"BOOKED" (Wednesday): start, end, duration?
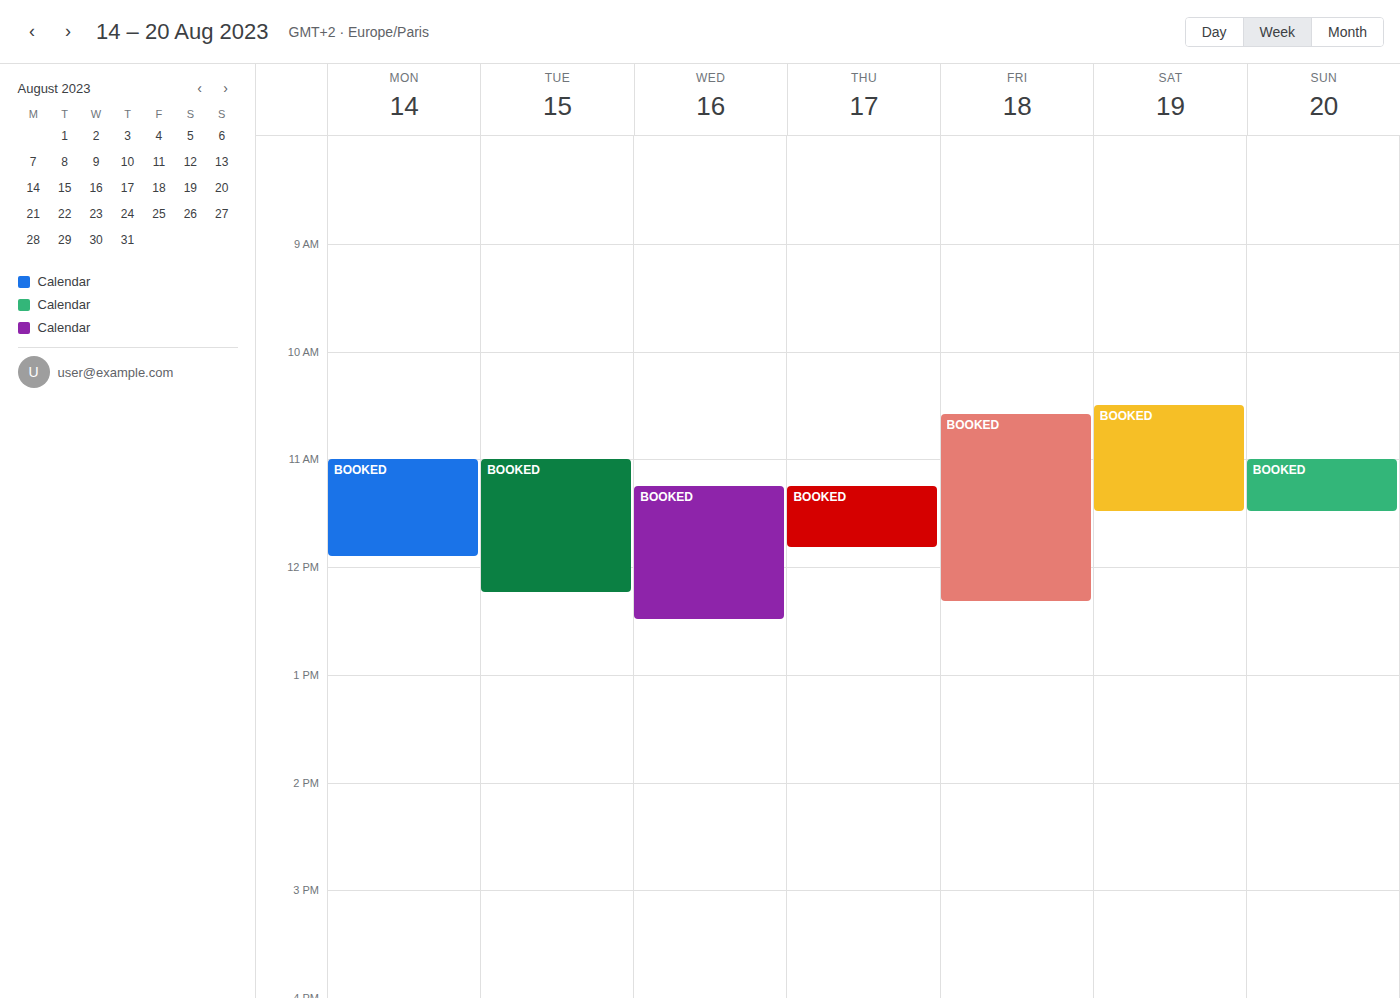
11:15 AM to 12:30 PM, 1 hour 15 minutes